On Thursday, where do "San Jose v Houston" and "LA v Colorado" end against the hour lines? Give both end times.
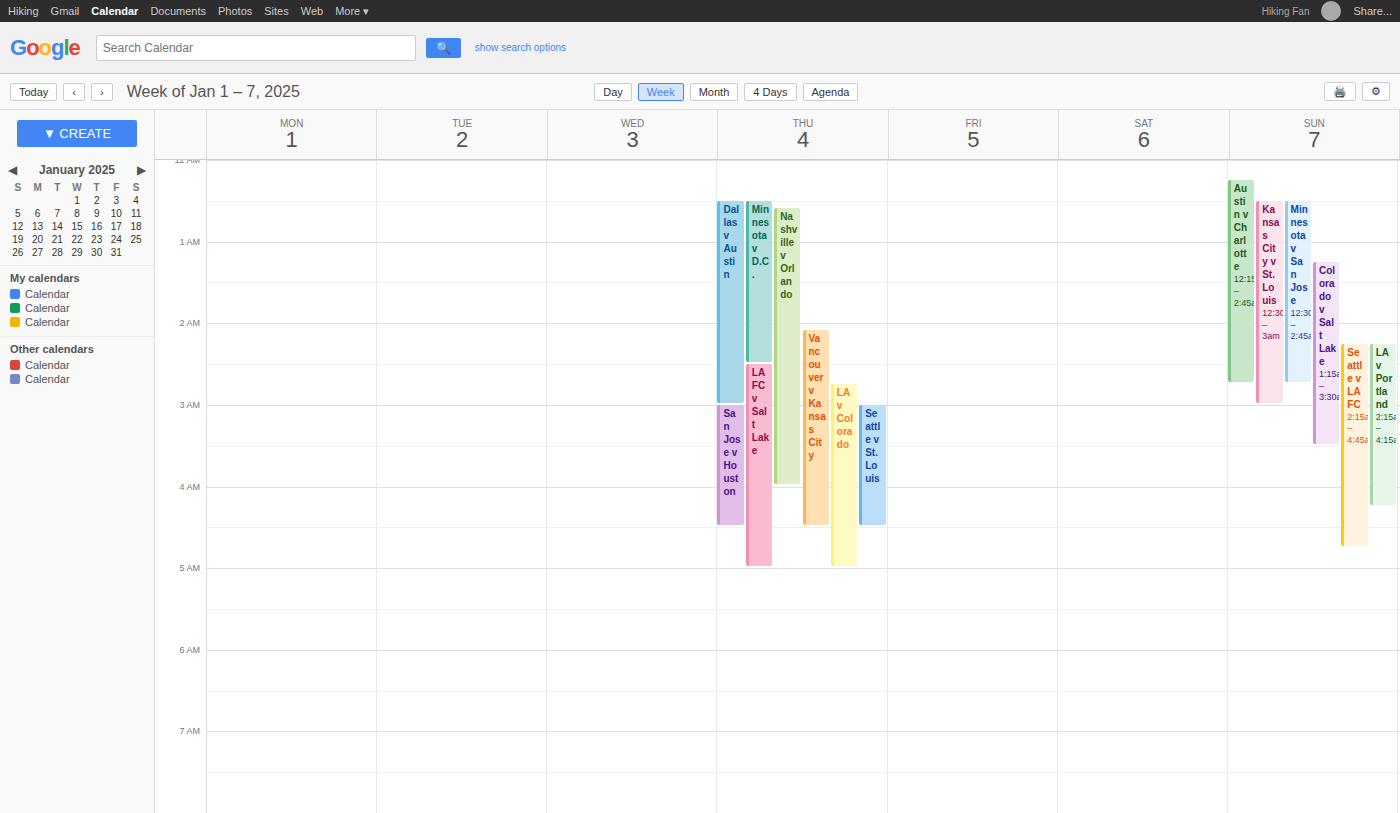
"San Jose v Houston": 4:30 AM, halfway between the 4 AM and 5 AM lines. "LA v Colorado": 5:00 AM, exactly on the 5 AM line.